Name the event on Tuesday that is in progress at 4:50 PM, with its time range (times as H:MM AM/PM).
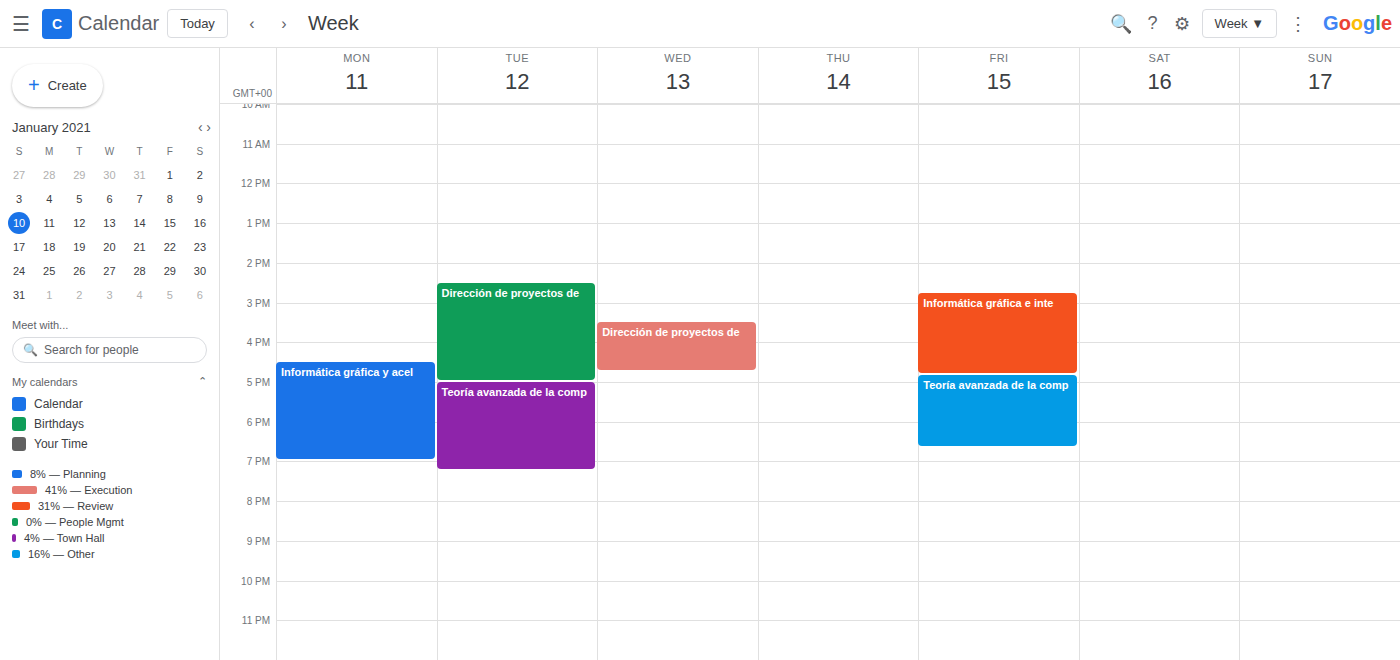
"Dirección de proyectos de", 2:30 PM to 5:00 PM